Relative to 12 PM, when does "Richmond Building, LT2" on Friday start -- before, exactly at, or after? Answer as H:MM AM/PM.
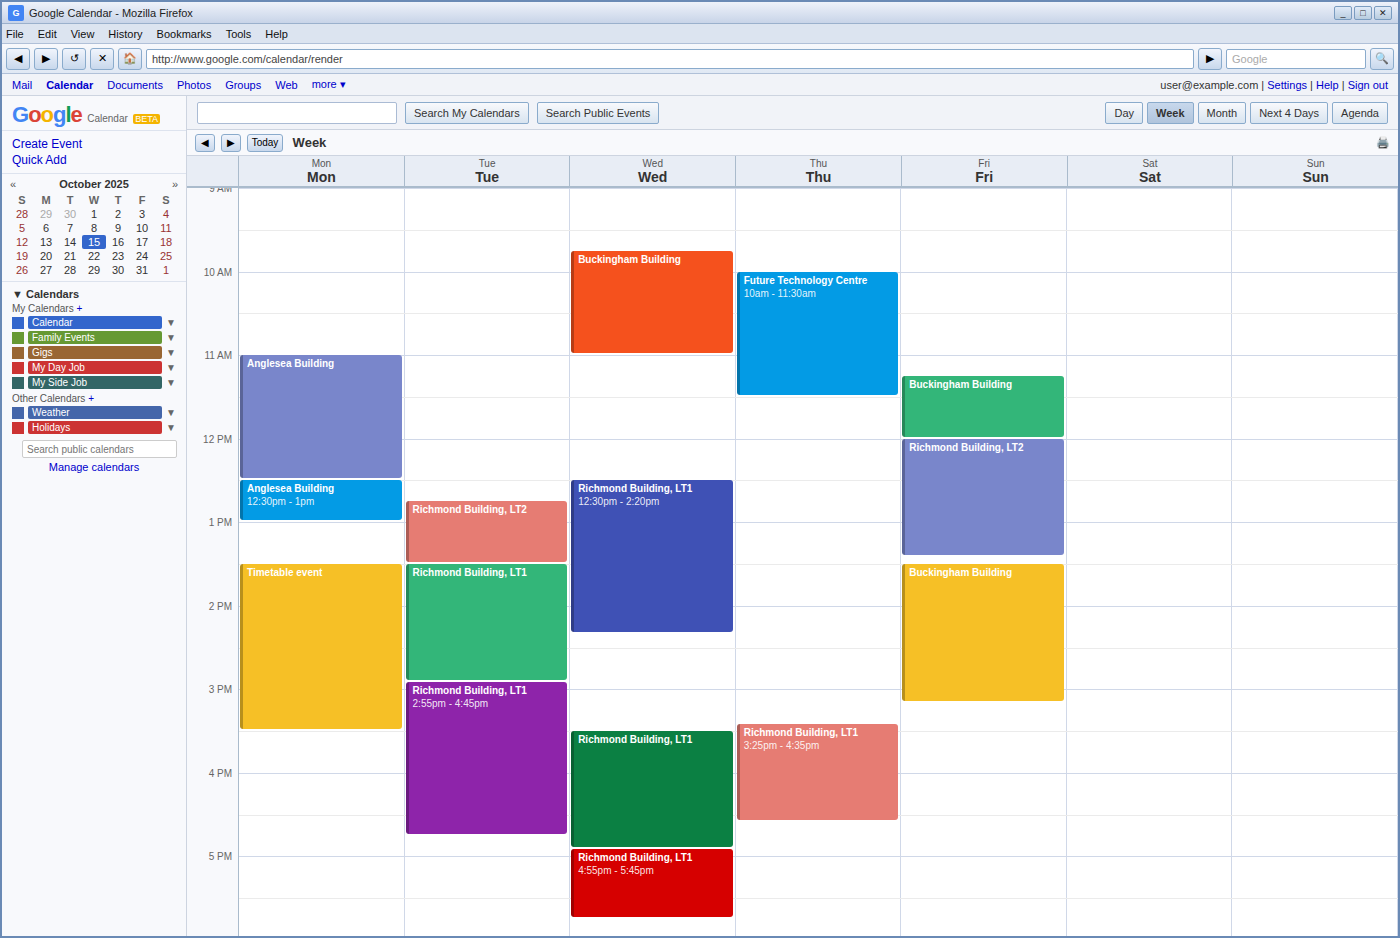
12:00 PM -- exactly at 12 PM, on the 12 PM line.